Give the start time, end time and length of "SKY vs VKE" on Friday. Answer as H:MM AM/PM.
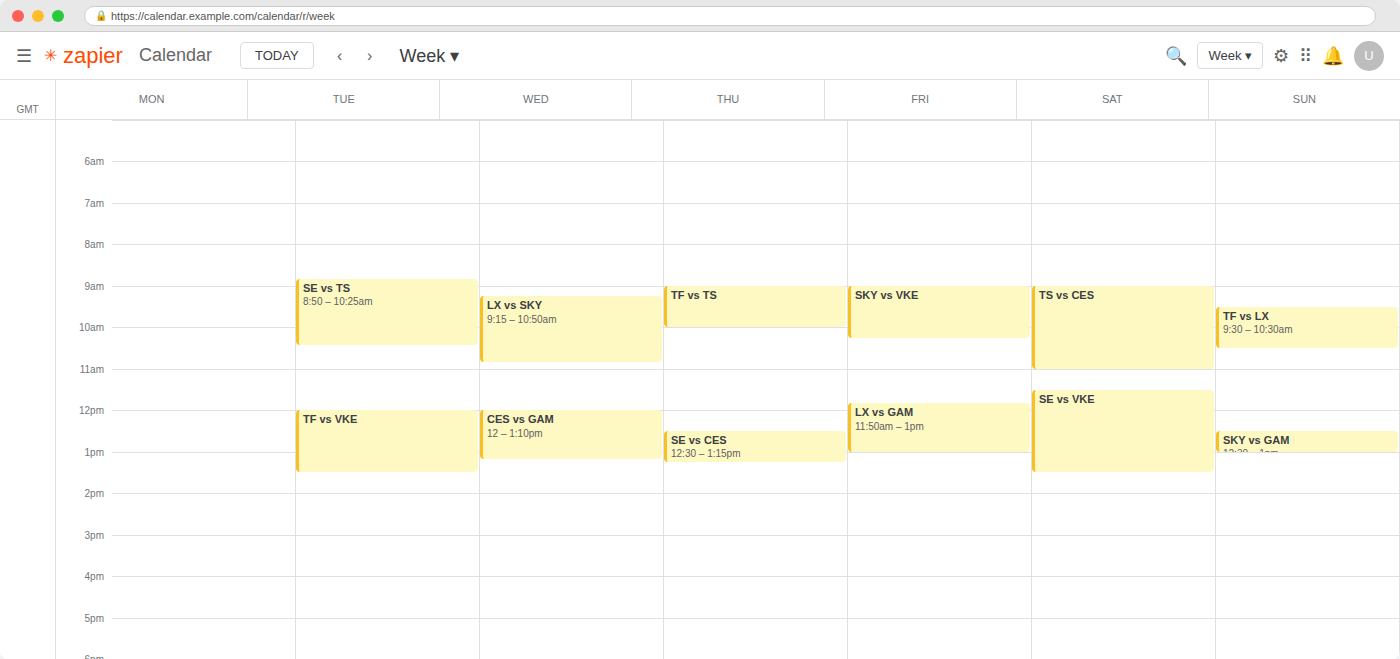
9:00 AM to 10:15 AM, 1 hour 15 minutes